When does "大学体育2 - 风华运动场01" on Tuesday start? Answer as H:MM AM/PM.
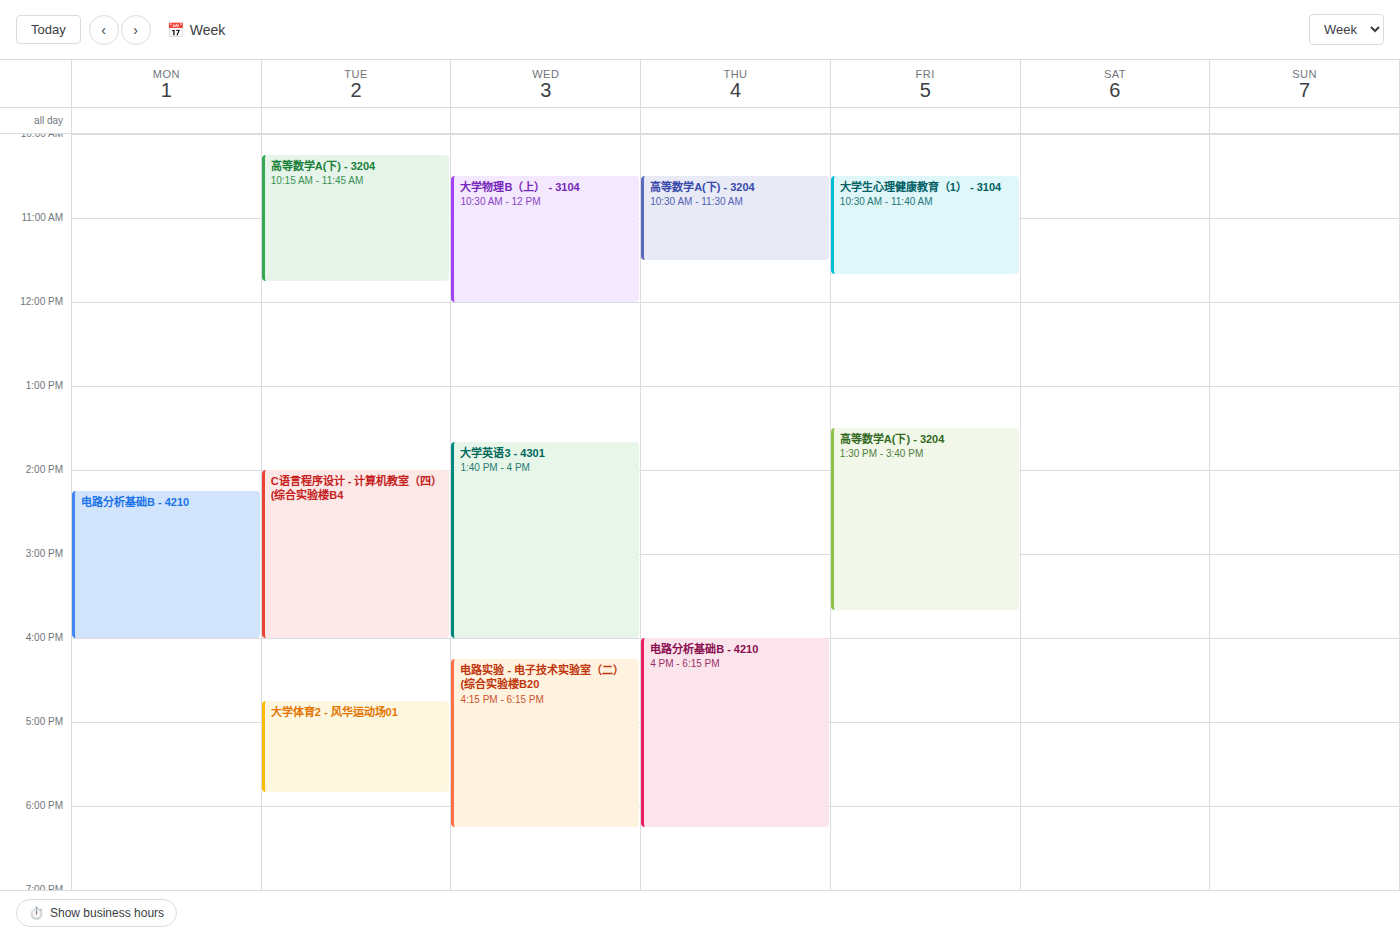
4:45 PM